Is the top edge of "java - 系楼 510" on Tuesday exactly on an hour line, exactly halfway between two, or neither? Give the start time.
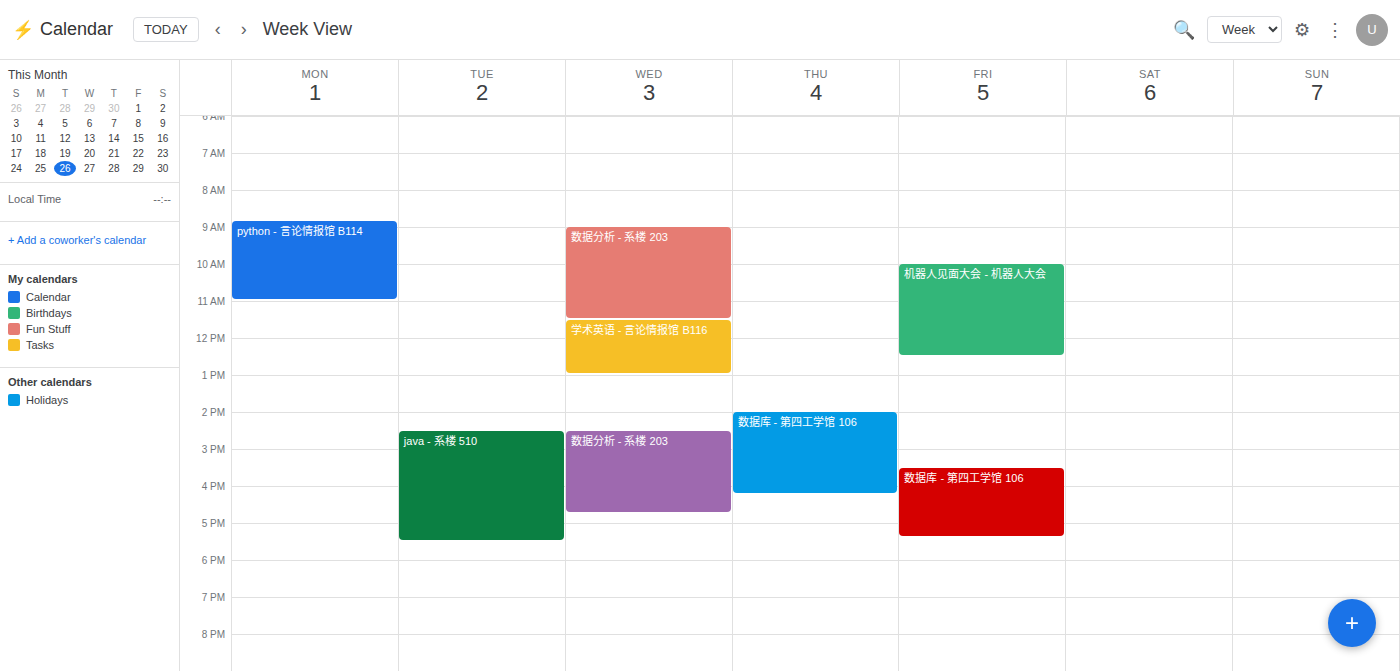
14:30 -- halfway between the 14:00 and 15:00 lines.